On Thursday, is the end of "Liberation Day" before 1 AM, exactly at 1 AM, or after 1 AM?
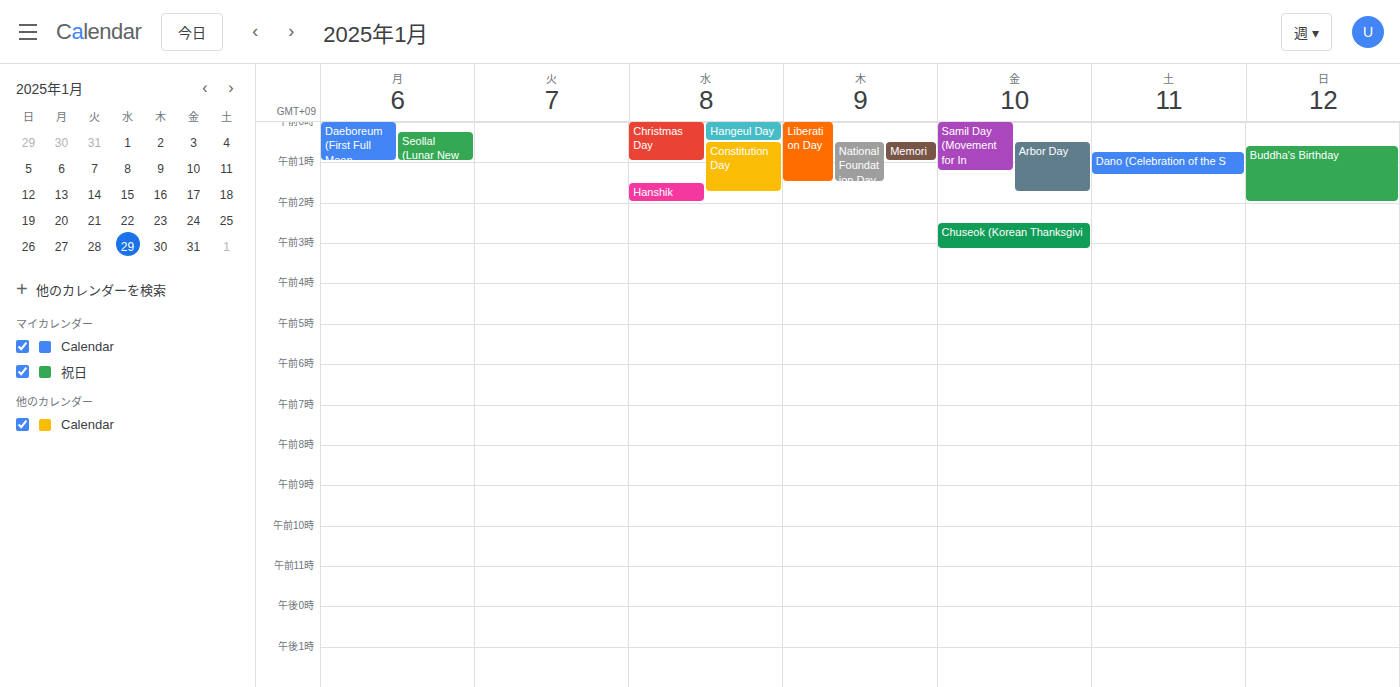
1:30 AM -- after 1 AM, 30 minutes below the 1 AM line.